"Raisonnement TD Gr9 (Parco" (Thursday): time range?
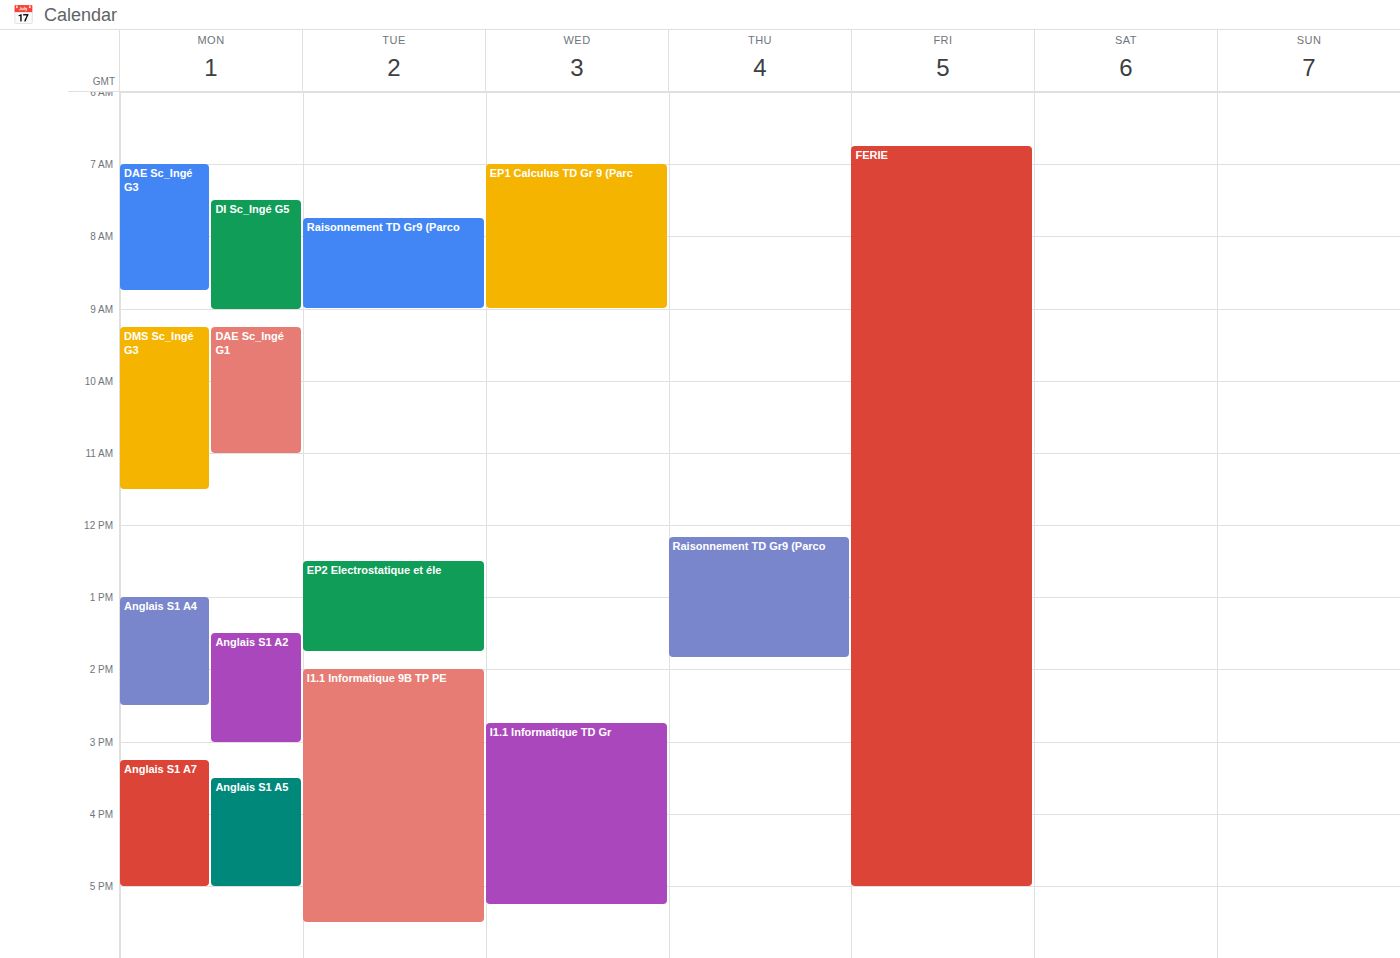
12:10 PM to 1:50 PM